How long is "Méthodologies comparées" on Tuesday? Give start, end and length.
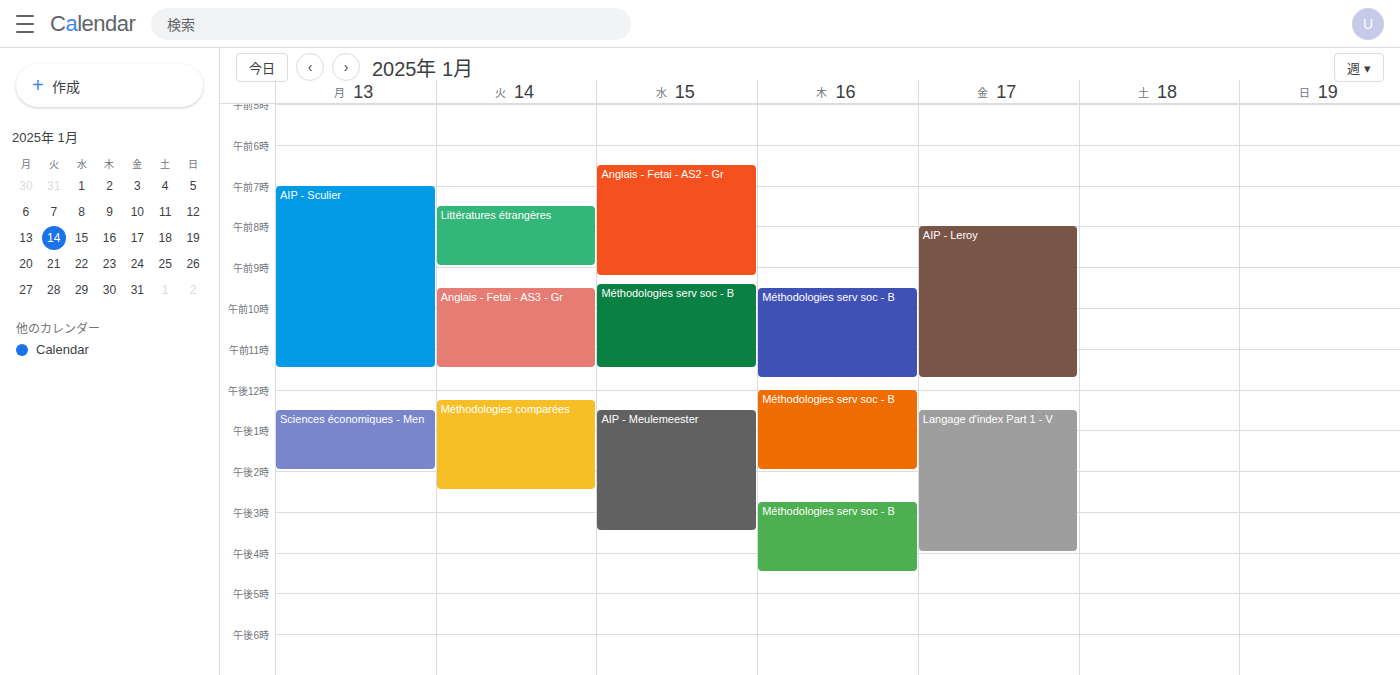
12:15 PM to 2:30 PM, 2 hours 15 minutes